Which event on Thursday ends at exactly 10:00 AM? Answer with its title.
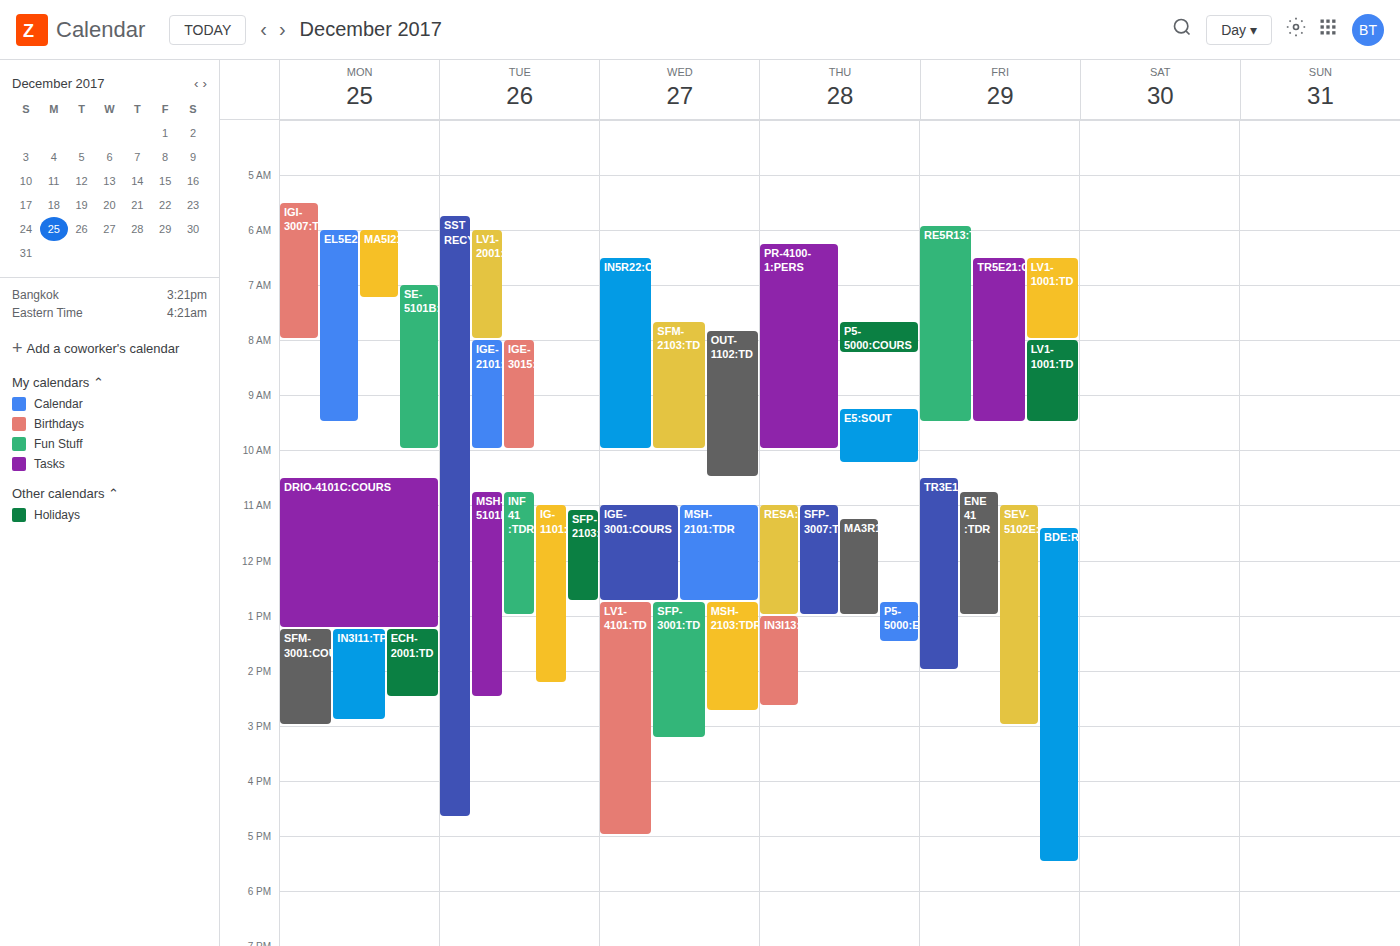
"PR-4100-1:PERS"